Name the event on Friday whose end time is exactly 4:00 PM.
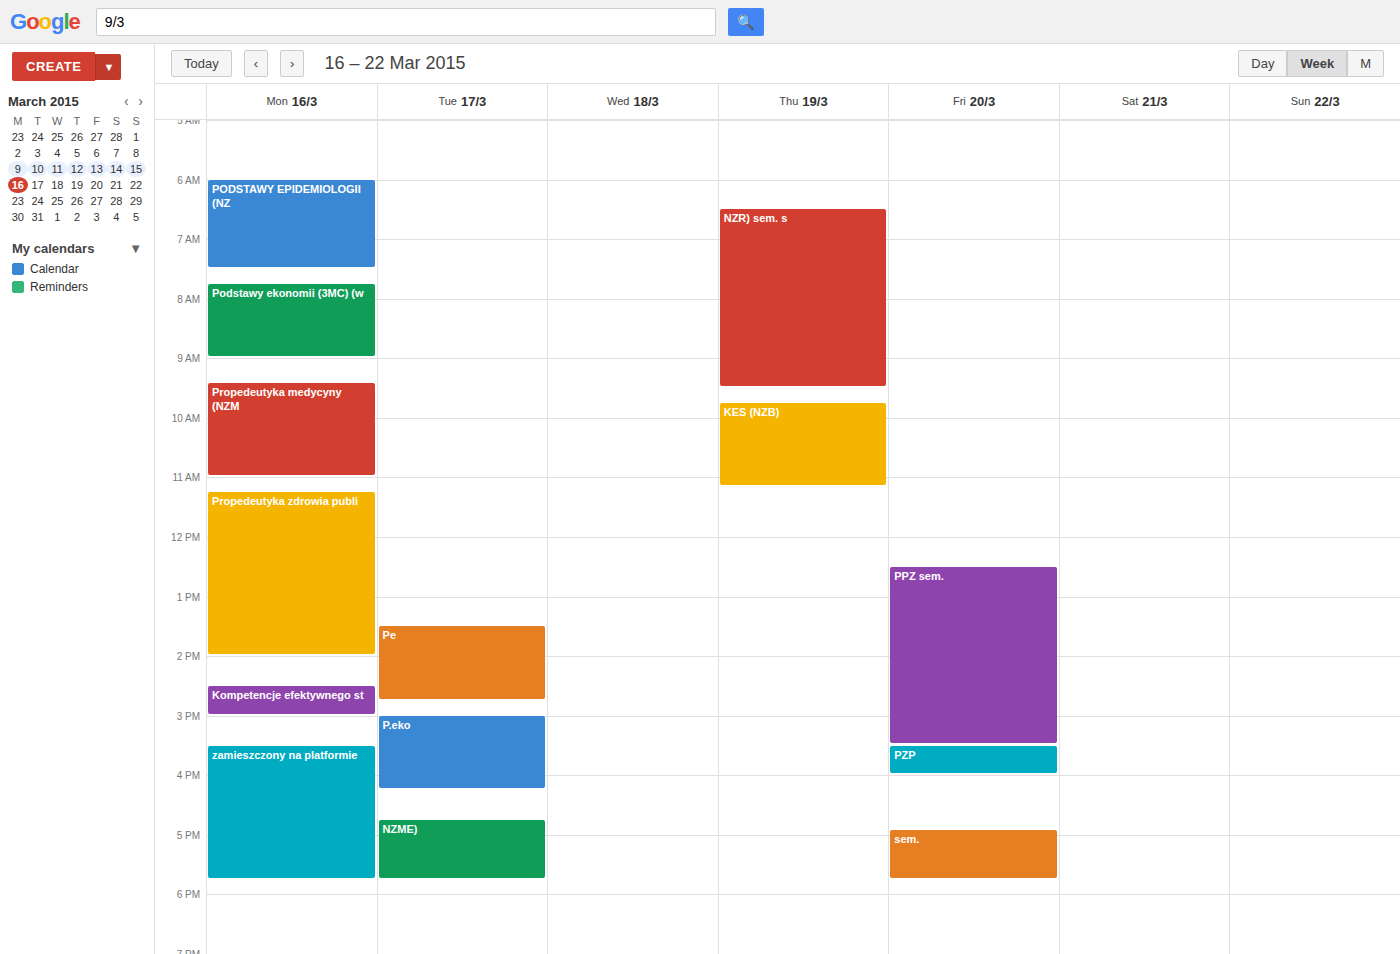
"PZP"